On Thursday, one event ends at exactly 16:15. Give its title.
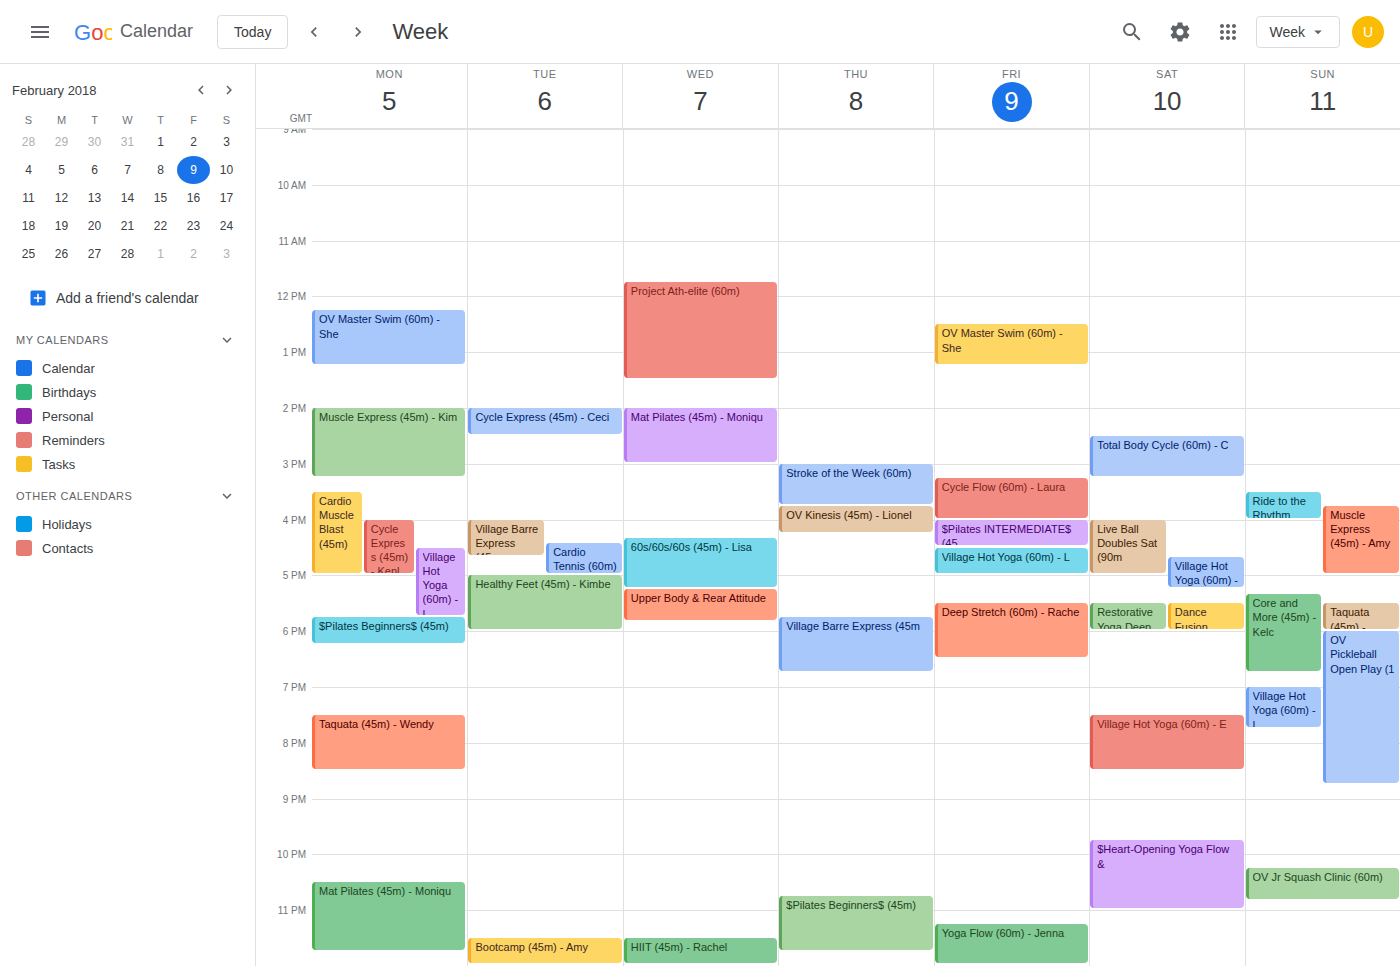
"OV Kinesis (45m) - Lionel"